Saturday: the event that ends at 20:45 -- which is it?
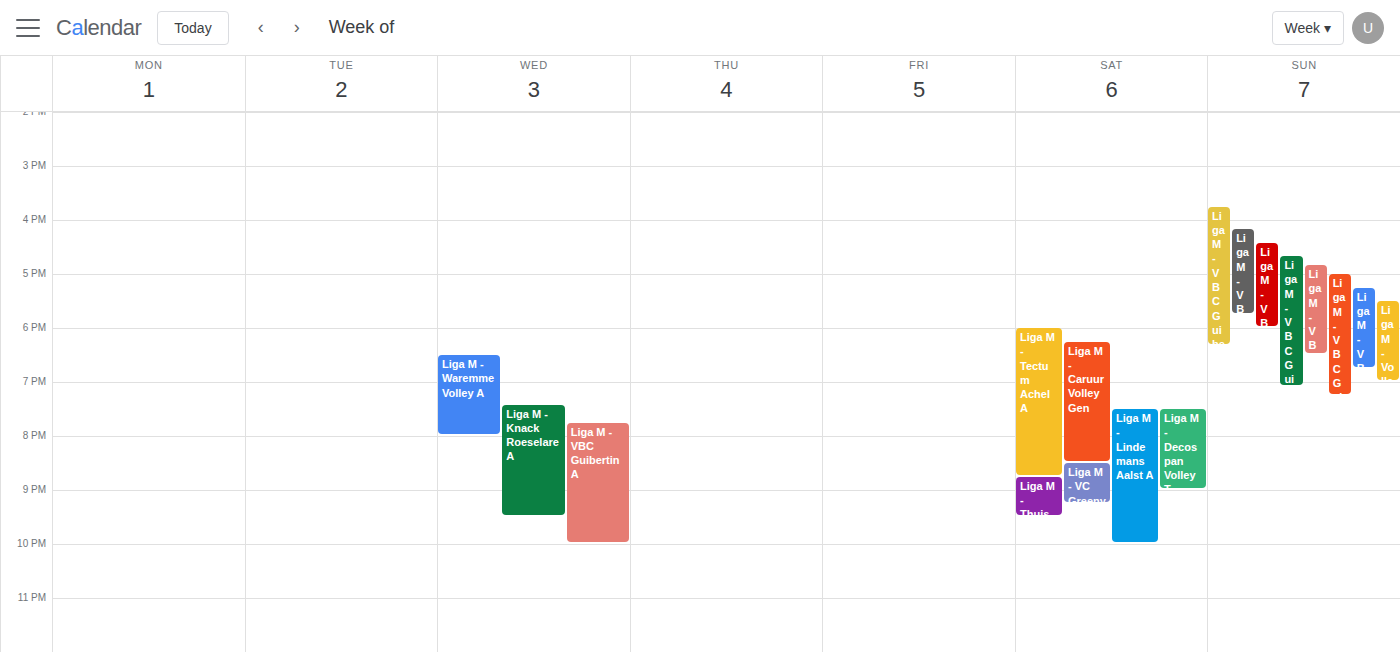
"Liga M - Tectum Achel A"